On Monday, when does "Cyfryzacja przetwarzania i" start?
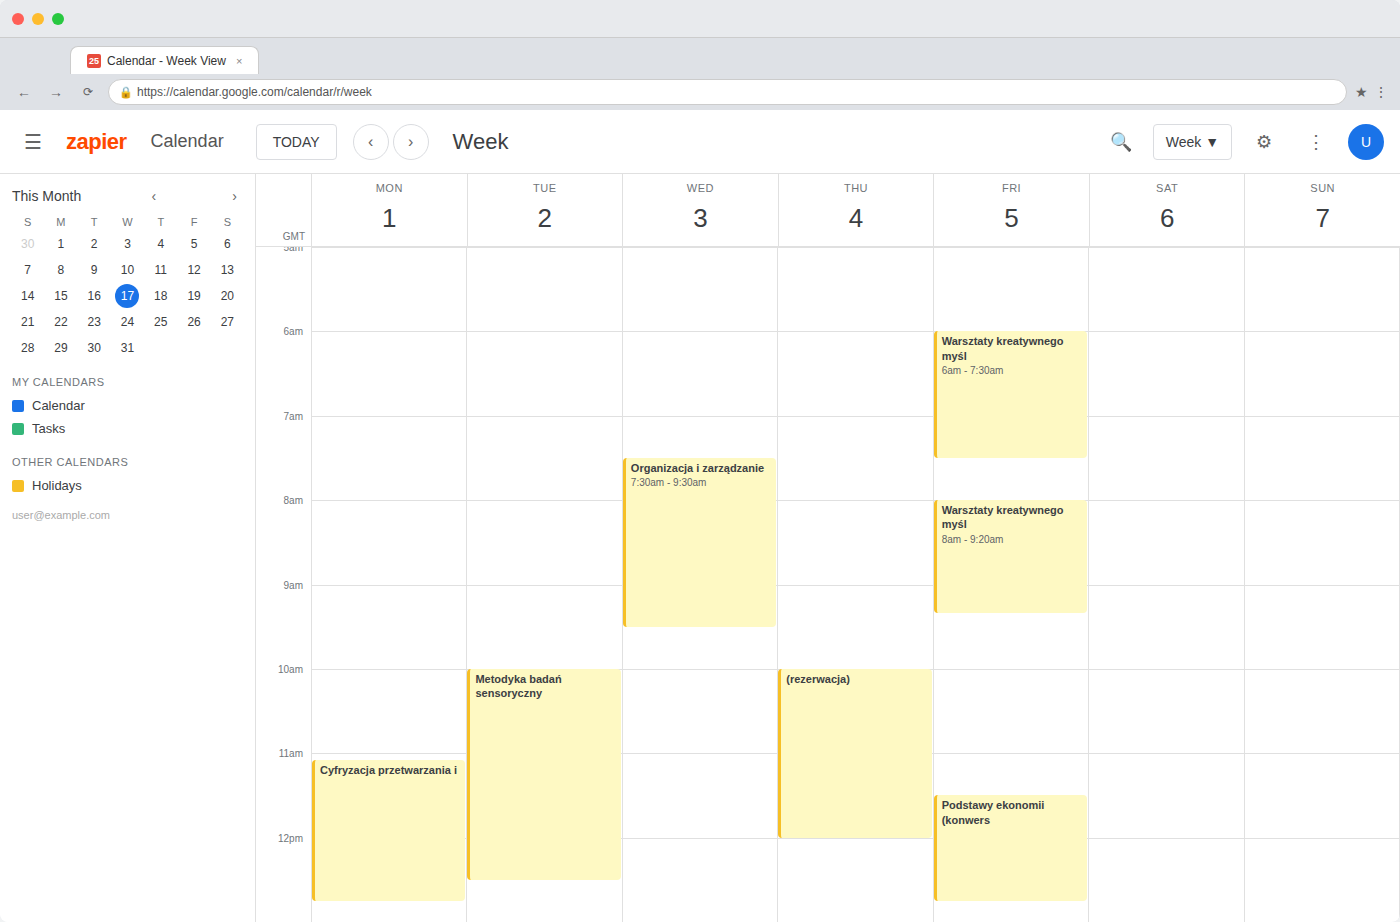
11:05 AM